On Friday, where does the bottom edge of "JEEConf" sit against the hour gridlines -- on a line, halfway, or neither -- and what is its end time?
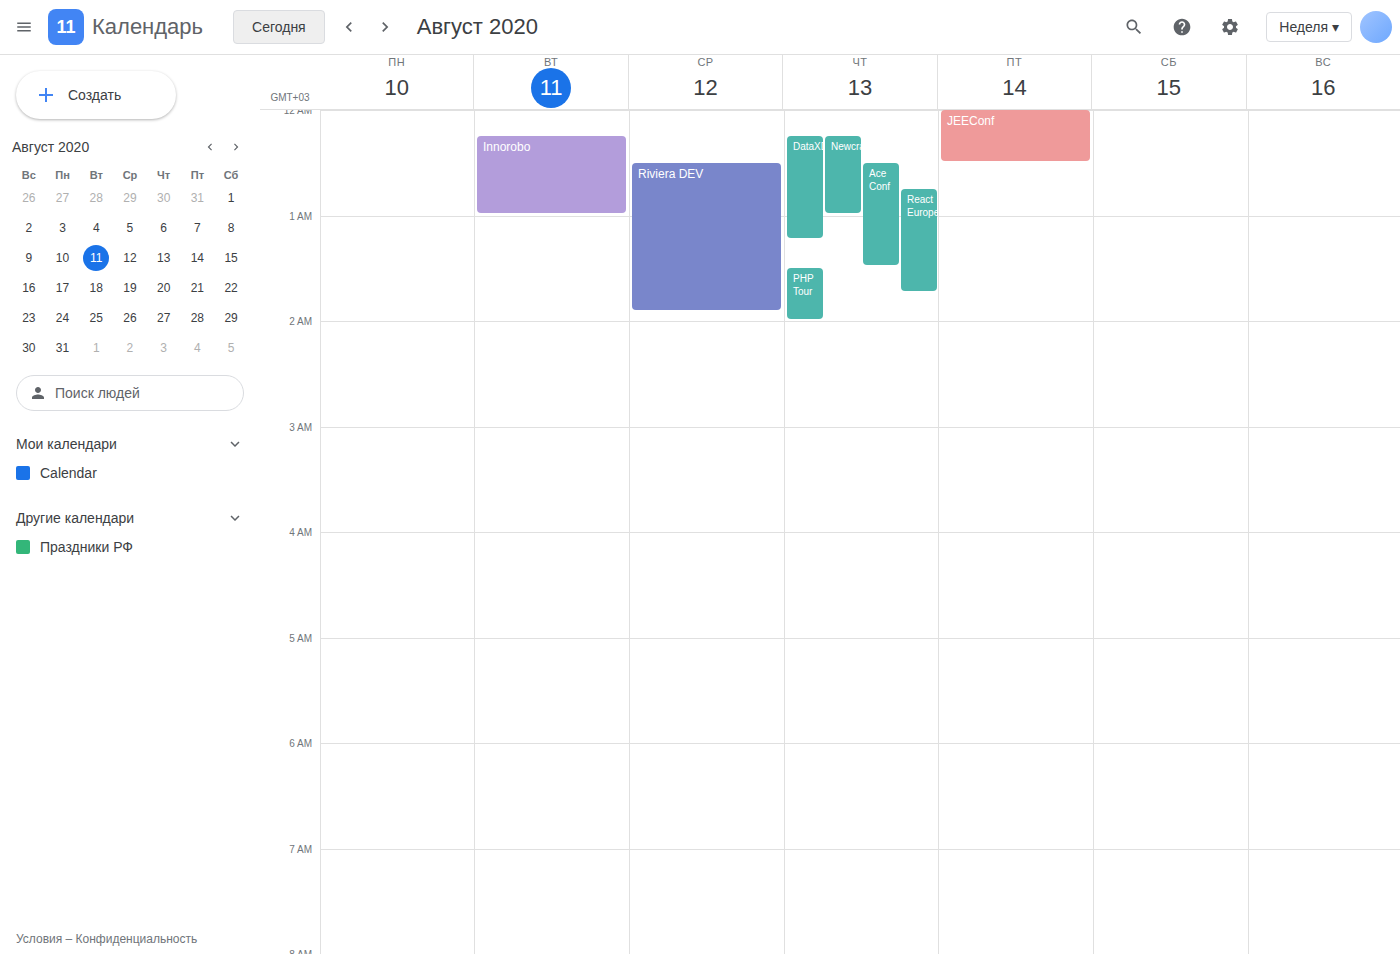
00:30 -- halfway between the 00:00 and 01:00 lines.